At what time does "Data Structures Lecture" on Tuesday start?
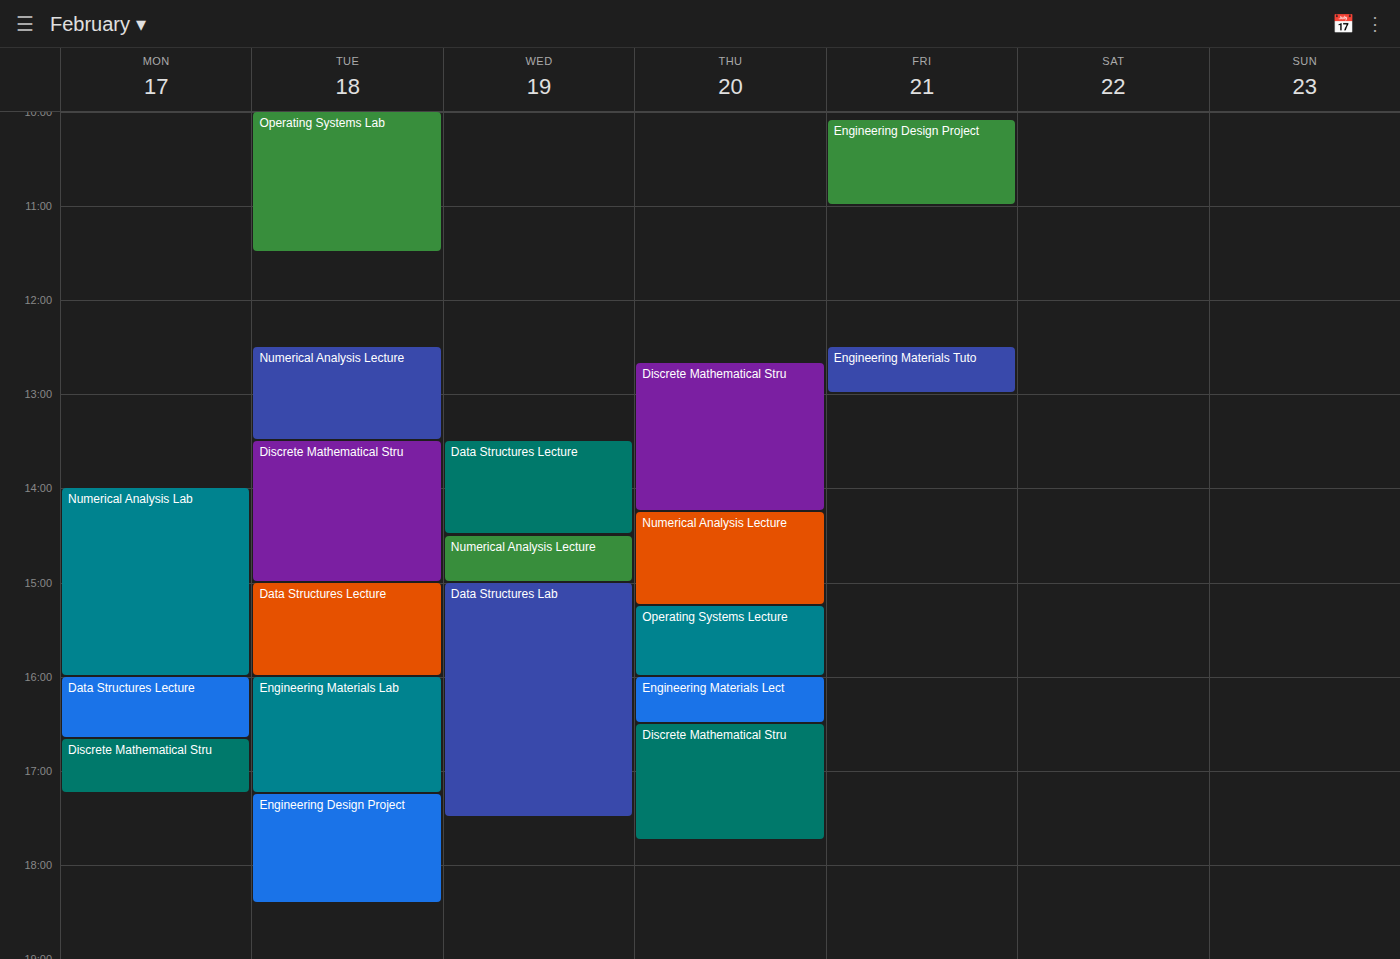
3:00 PM